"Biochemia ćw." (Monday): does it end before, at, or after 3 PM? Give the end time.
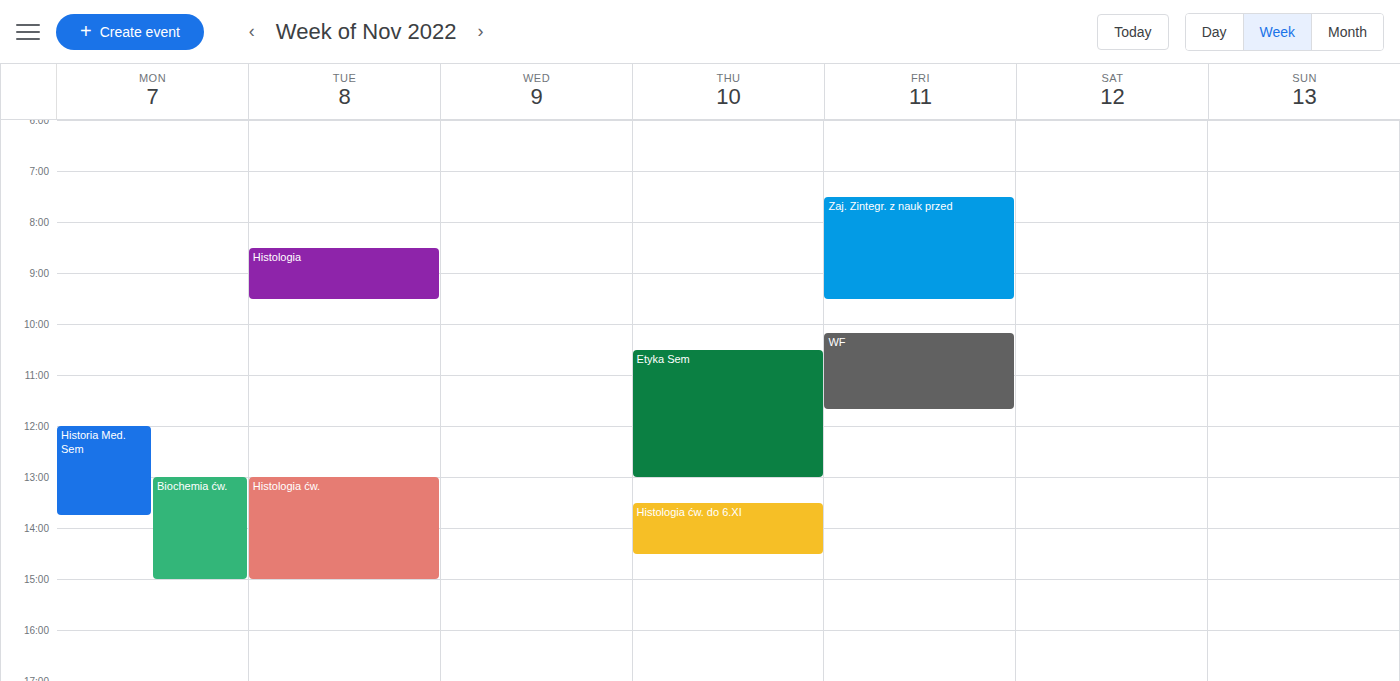
3:00 PM -- exactly at 3 PM, on the 3 PM line.